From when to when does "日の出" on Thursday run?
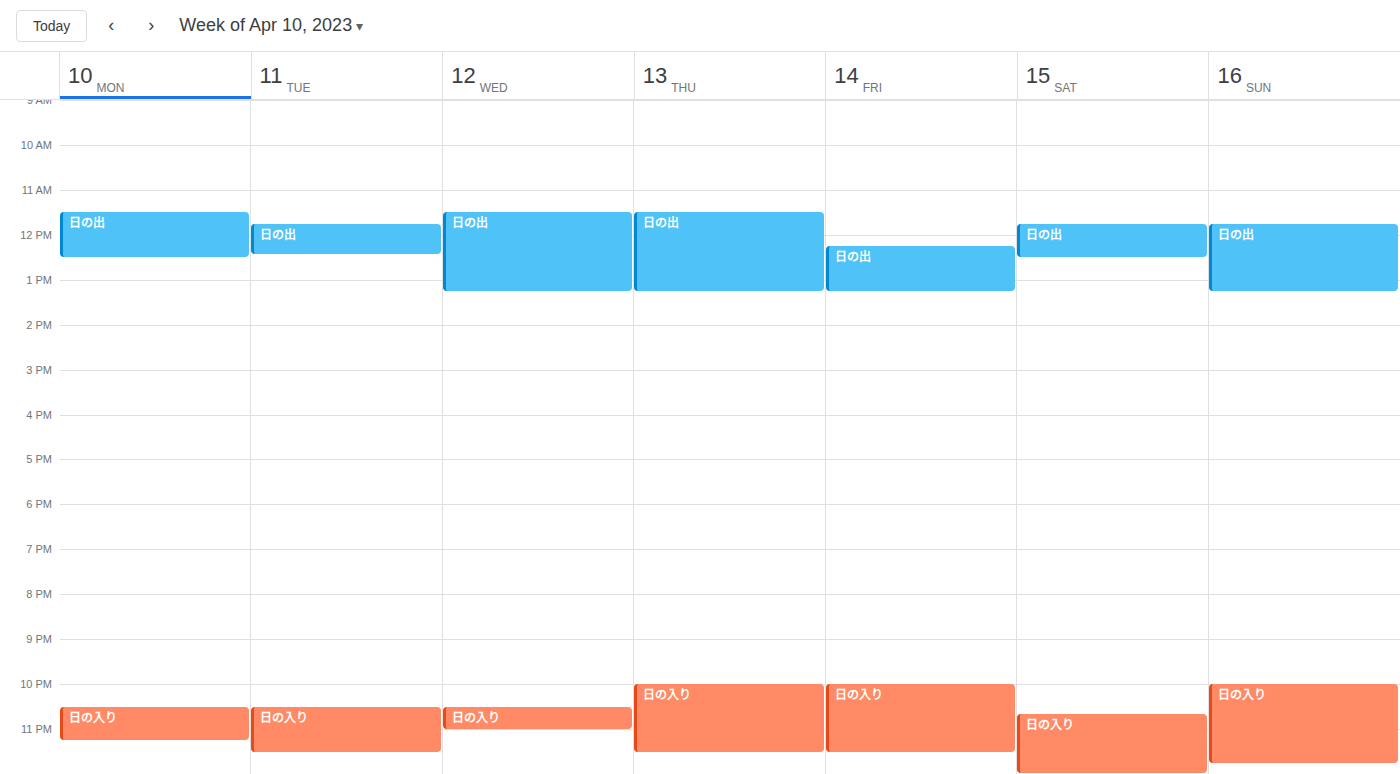
11:30 AM to 1:15 PM